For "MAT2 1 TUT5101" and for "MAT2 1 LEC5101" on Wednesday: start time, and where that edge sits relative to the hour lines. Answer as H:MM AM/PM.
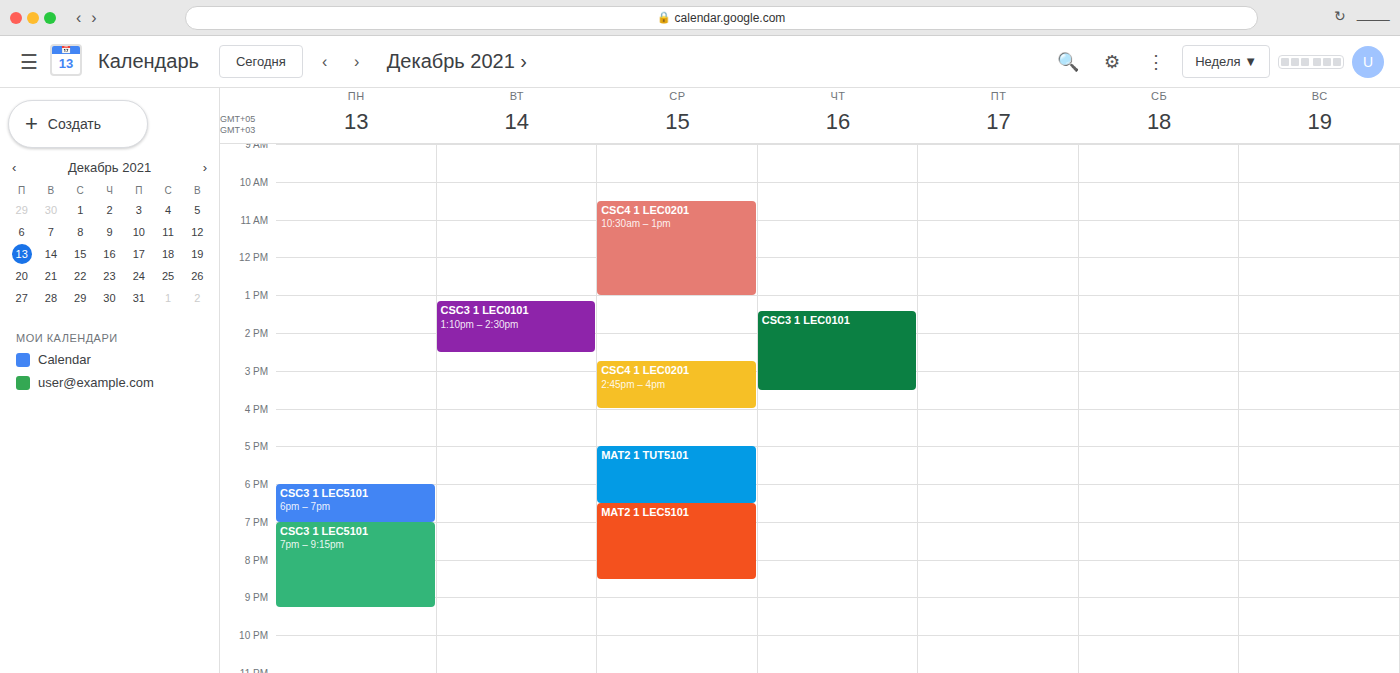
"MAT2 1 TUT5101": 5:00 PM, exactly on the 5 PM line. "MAT2 1 LEC5101": 6:30 PM, halfway between the 6 PM and 7 PM lines.